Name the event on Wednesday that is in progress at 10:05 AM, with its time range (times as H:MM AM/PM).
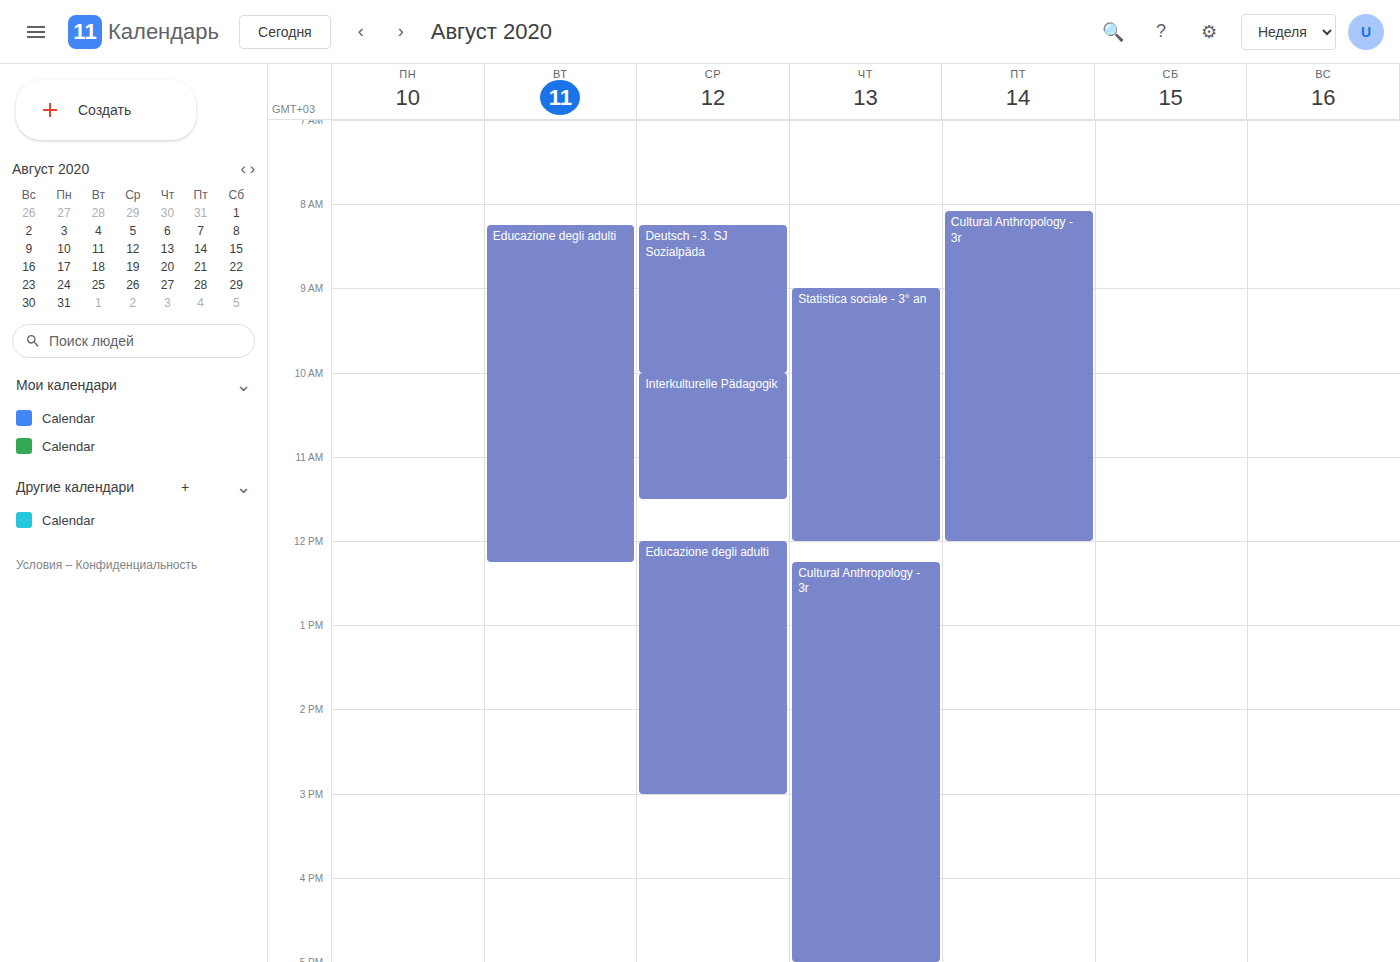
"Interkulturelle Pädagogik", 10:00 AM to 11:30 AM